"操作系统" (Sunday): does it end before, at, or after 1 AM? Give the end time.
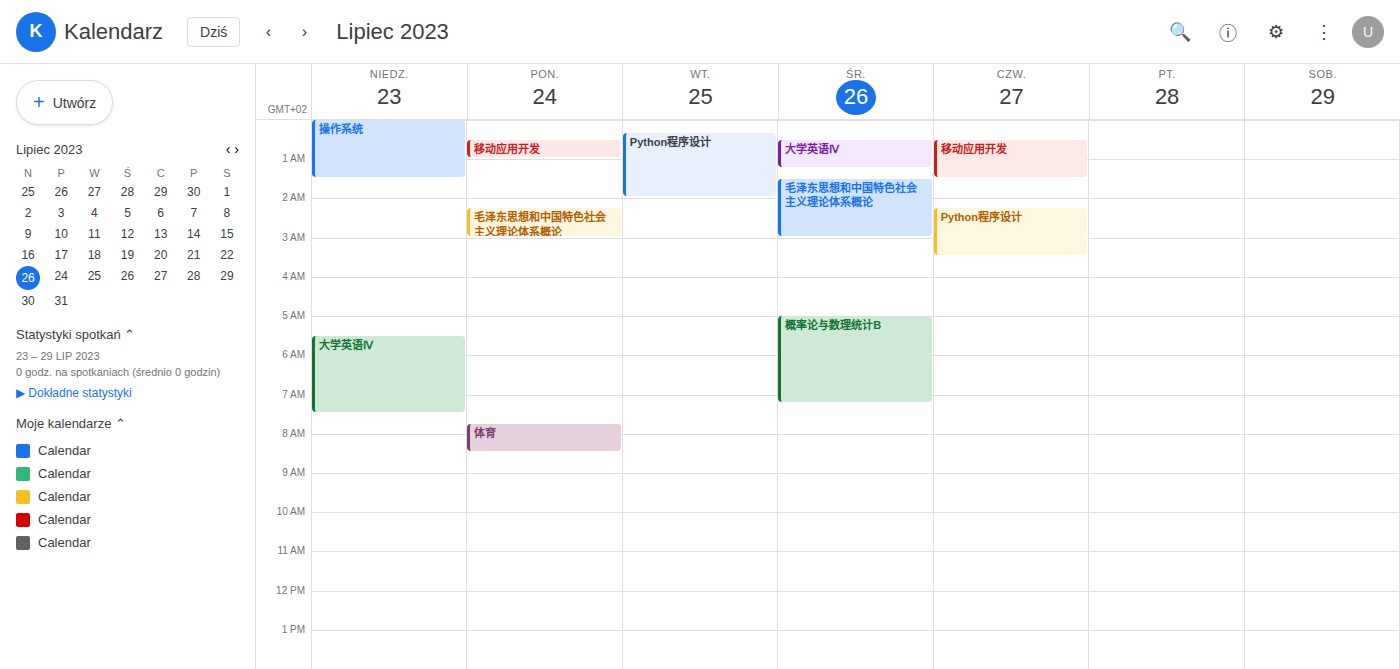
1:30 AM -- after 1 AM, 30 minutes below the 1 AM line.